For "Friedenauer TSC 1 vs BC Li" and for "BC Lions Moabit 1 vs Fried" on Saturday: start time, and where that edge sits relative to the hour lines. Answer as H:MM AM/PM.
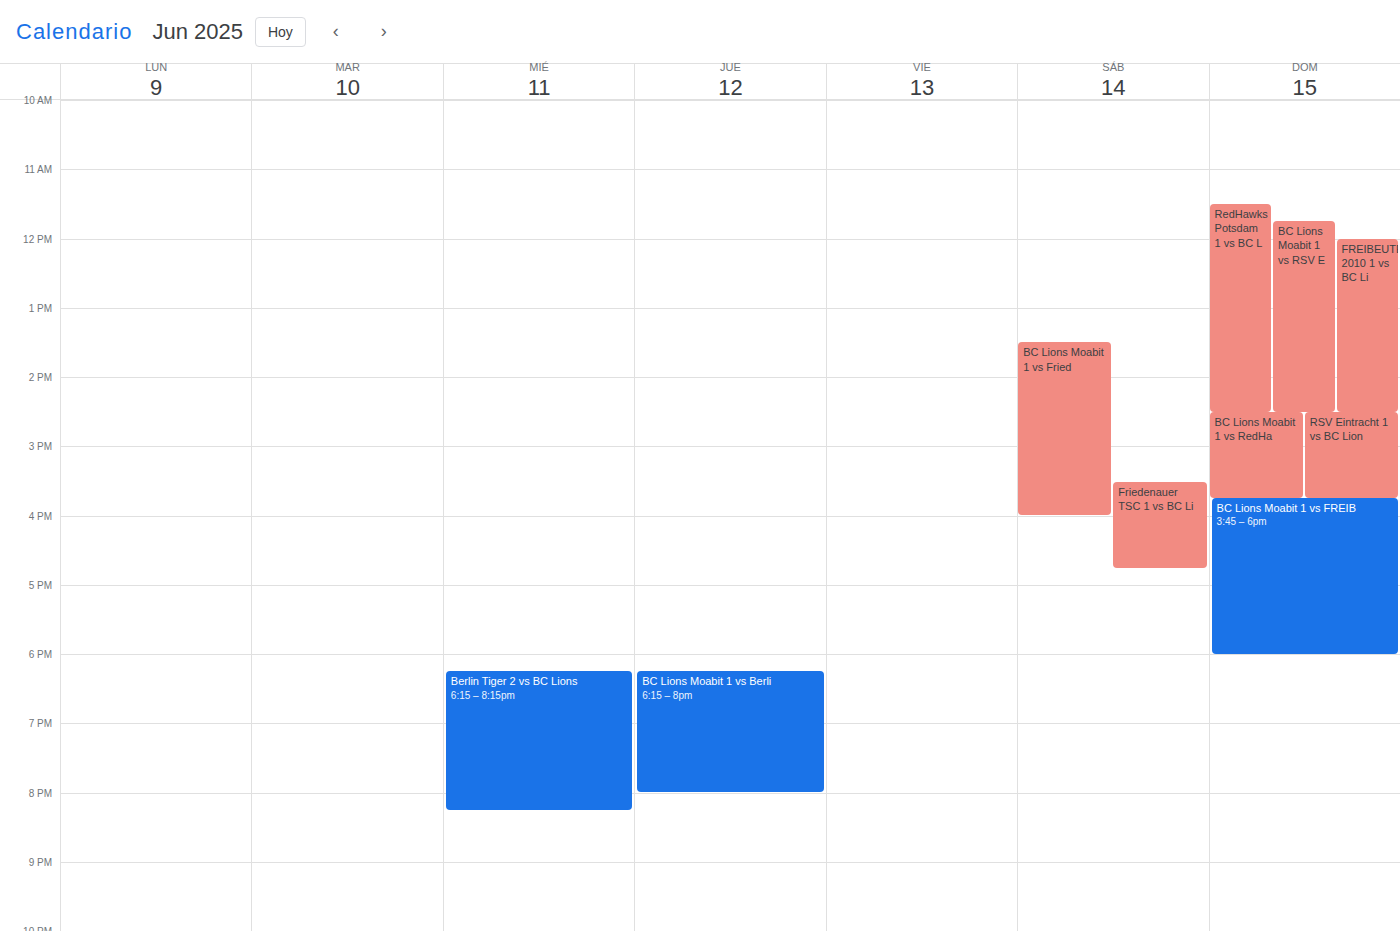
"Friedenauer TSC 1 vs BC Li": 3:30 PM, halfway between the 3 PM and 4 PM lines. "BC Lions Moabit 1 vs Fried": 1:30 PM, halfway between the 1 PM and 2 PM lines.